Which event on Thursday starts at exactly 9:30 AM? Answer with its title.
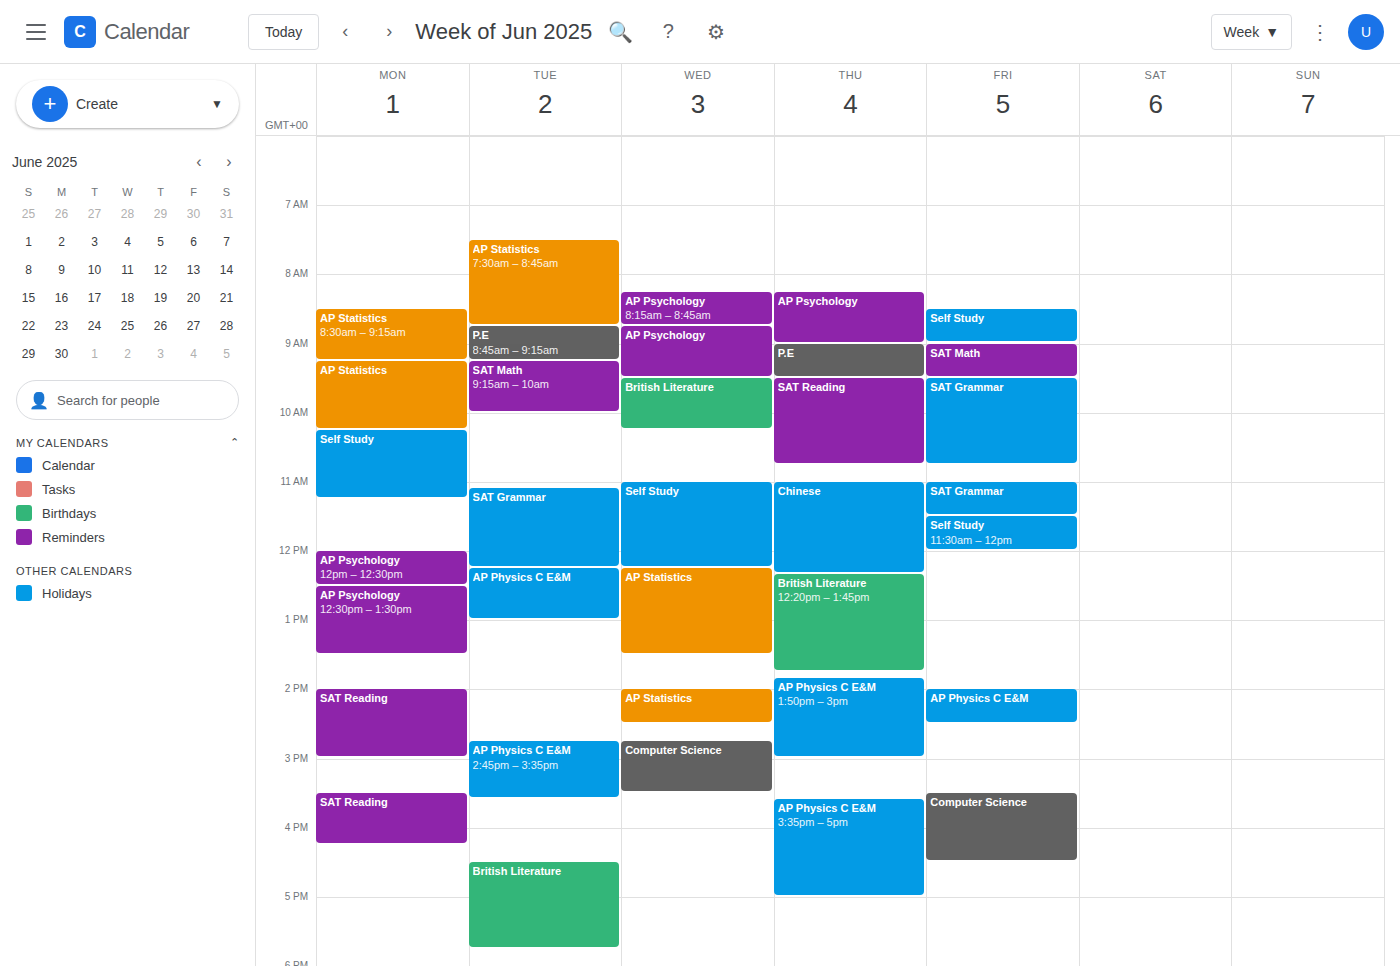
"SAT Reading"